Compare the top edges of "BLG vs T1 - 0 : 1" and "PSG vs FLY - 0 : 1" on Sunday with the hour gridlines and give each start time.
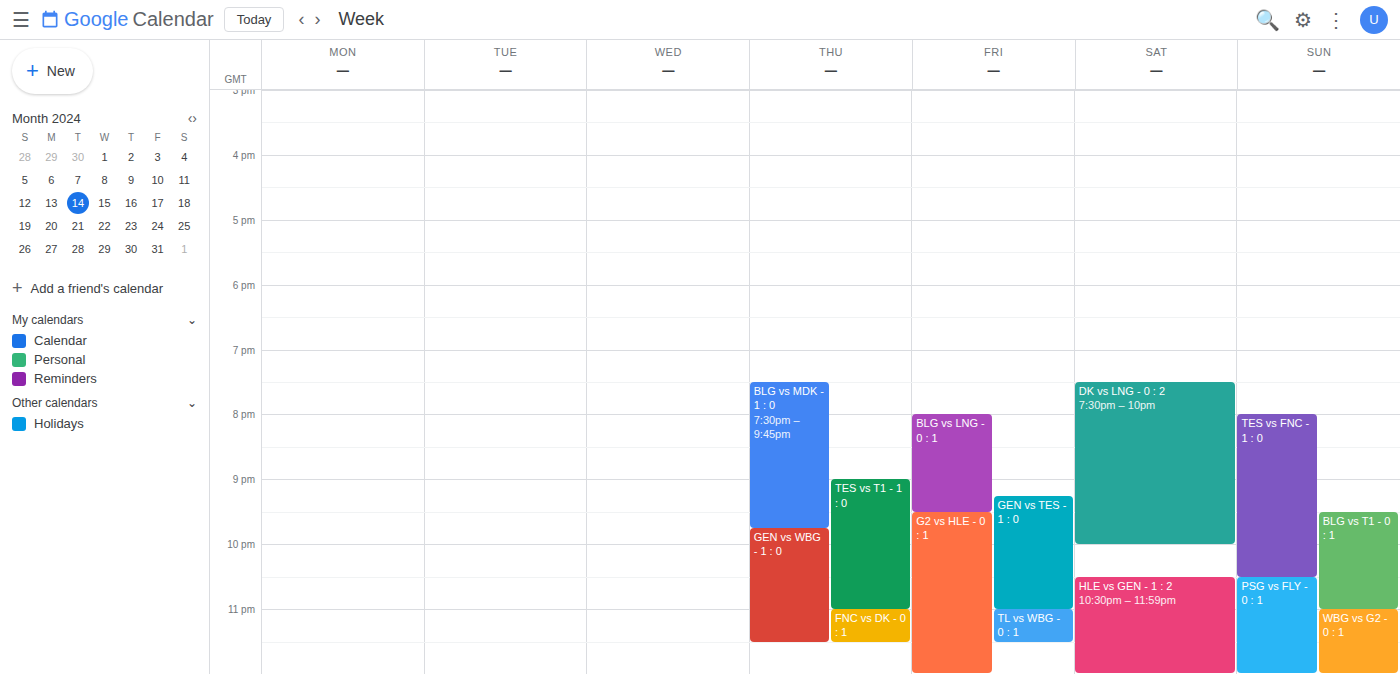
"BLG vs T1 - 0 : 1": 9:30 PM, halfway between the 9 PM and 10 PM lines. "PSG vs FLY - 0 : 1": 10:30 PM, halfway between the 10 PM and 11 PM lines.